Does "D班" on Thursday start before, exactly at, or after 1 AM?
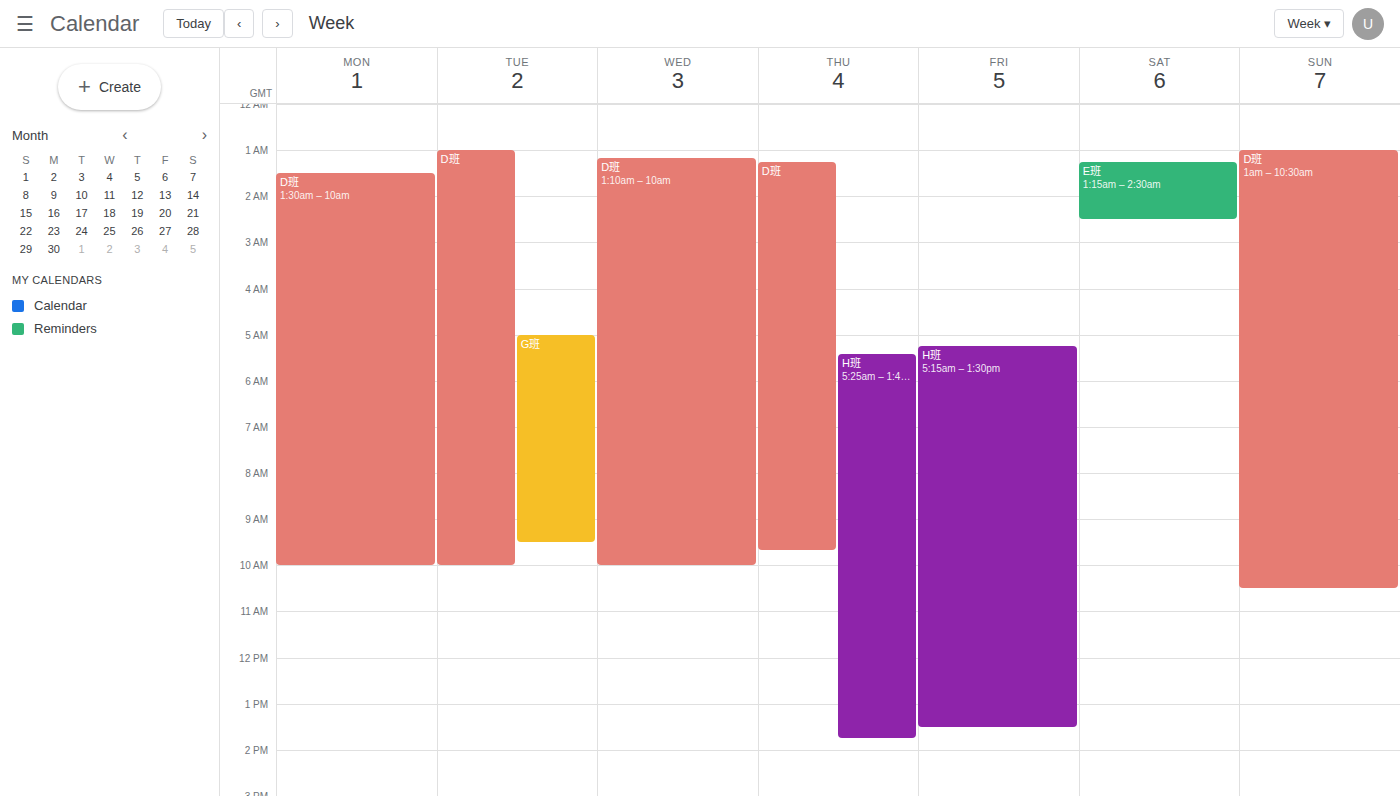
1:15 AM -- after 1 AM, 15 minutes below the 1 AM line.